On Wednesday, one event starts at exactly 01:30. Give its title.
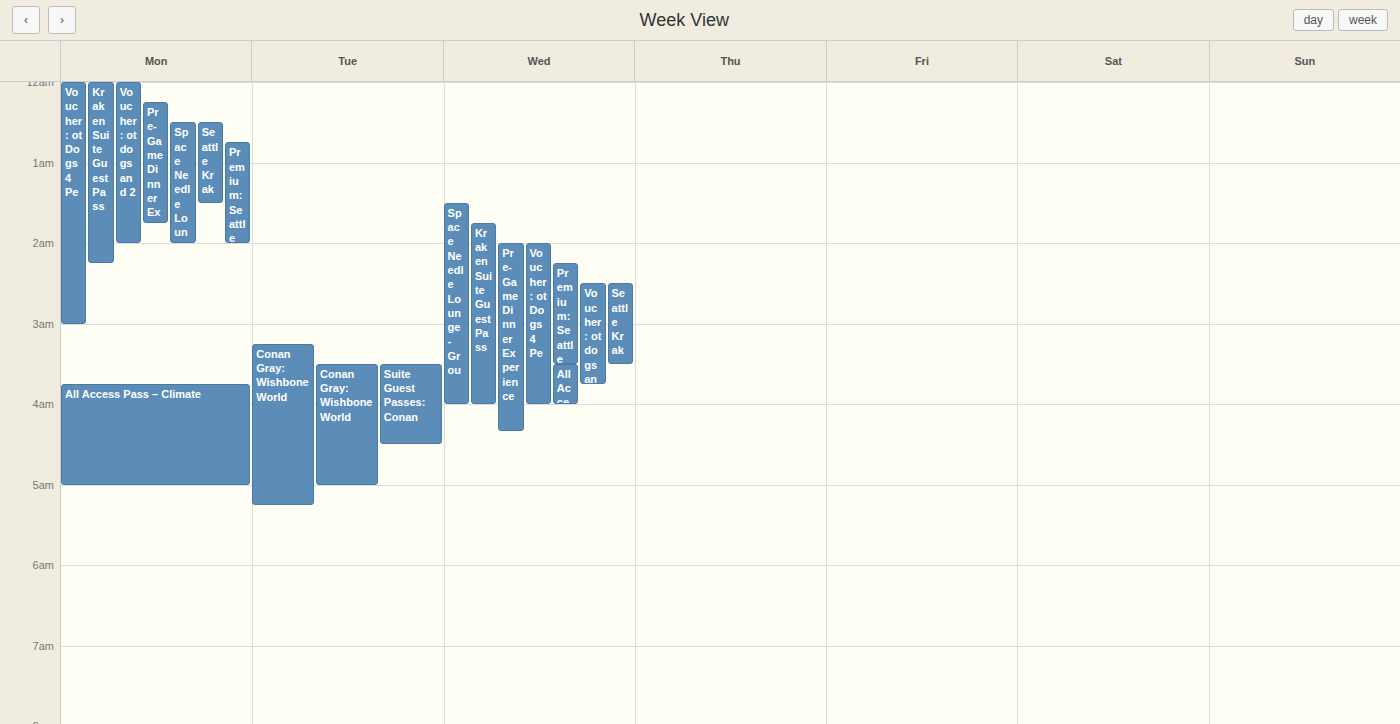
"Space Needle Lounge - Grou"